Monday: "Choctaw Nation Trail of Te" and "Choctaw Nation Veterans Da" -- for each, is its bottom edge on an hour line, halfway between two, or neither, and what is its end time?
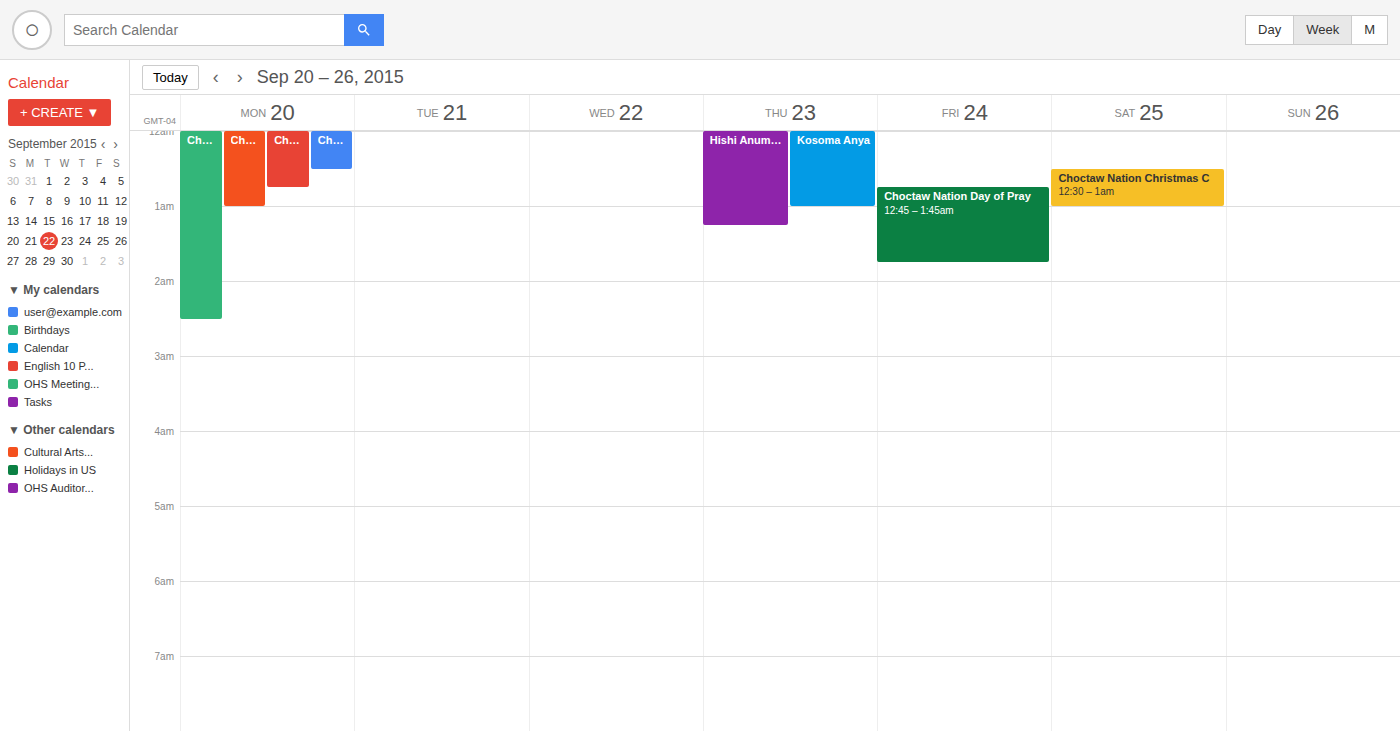
"Choctaw Nation Trail of Te": 12:45 AM, neither: three quarters of the way from the 12 AM line to the 1 AM line. "Choctaw Nation Veterans Da": 1:00 AM, exactly on the 1 AM line.